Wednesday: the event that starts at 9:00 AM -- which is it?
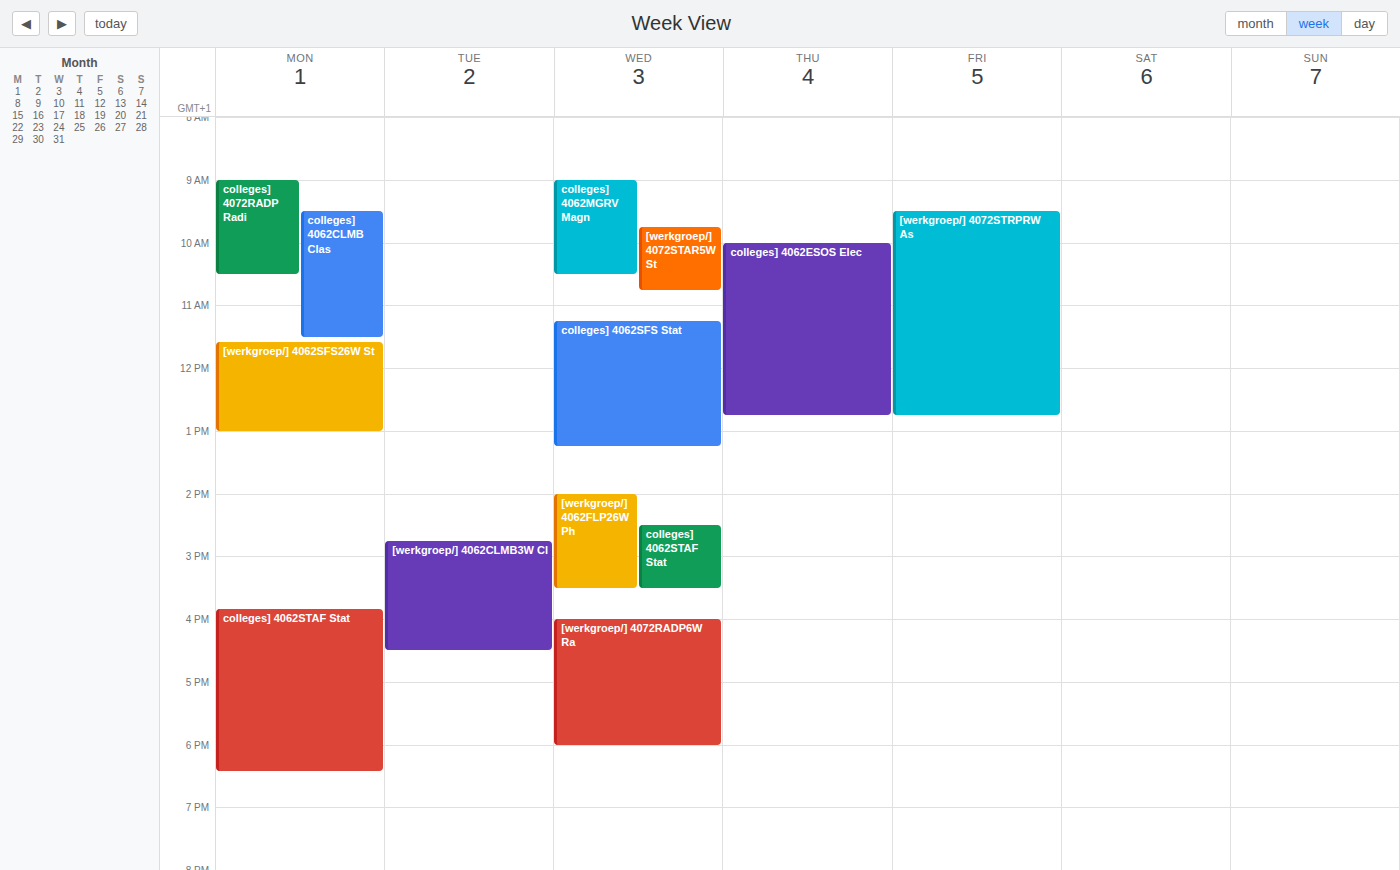
"colleges] 4062MGRV Magn"